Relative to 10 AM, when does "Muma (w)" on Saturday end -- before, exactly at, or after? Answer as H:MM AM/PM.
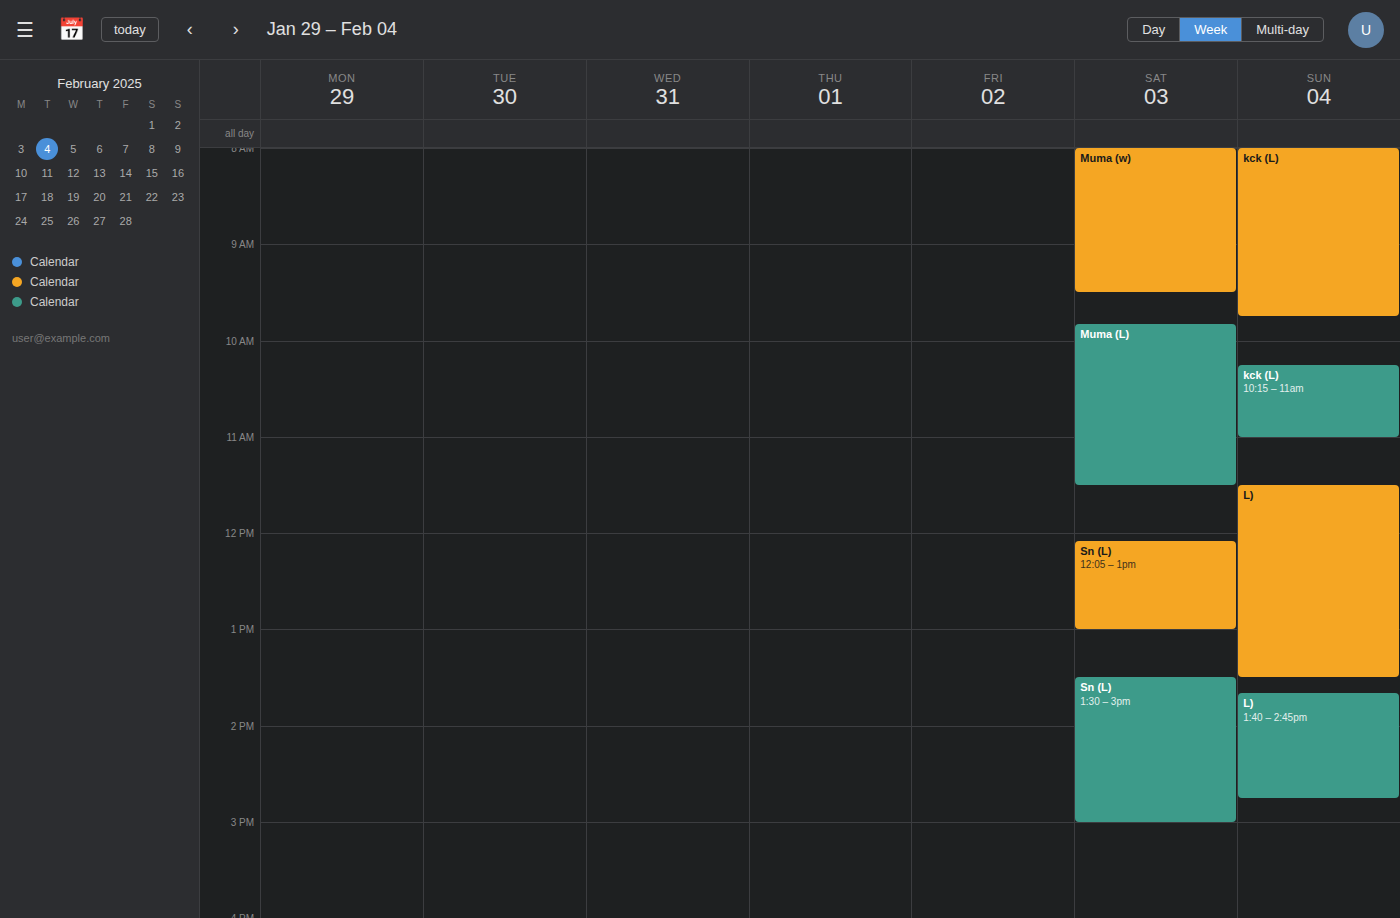
9:30 AM -- before 10 AM, 30 minutes above the 10 AM line.